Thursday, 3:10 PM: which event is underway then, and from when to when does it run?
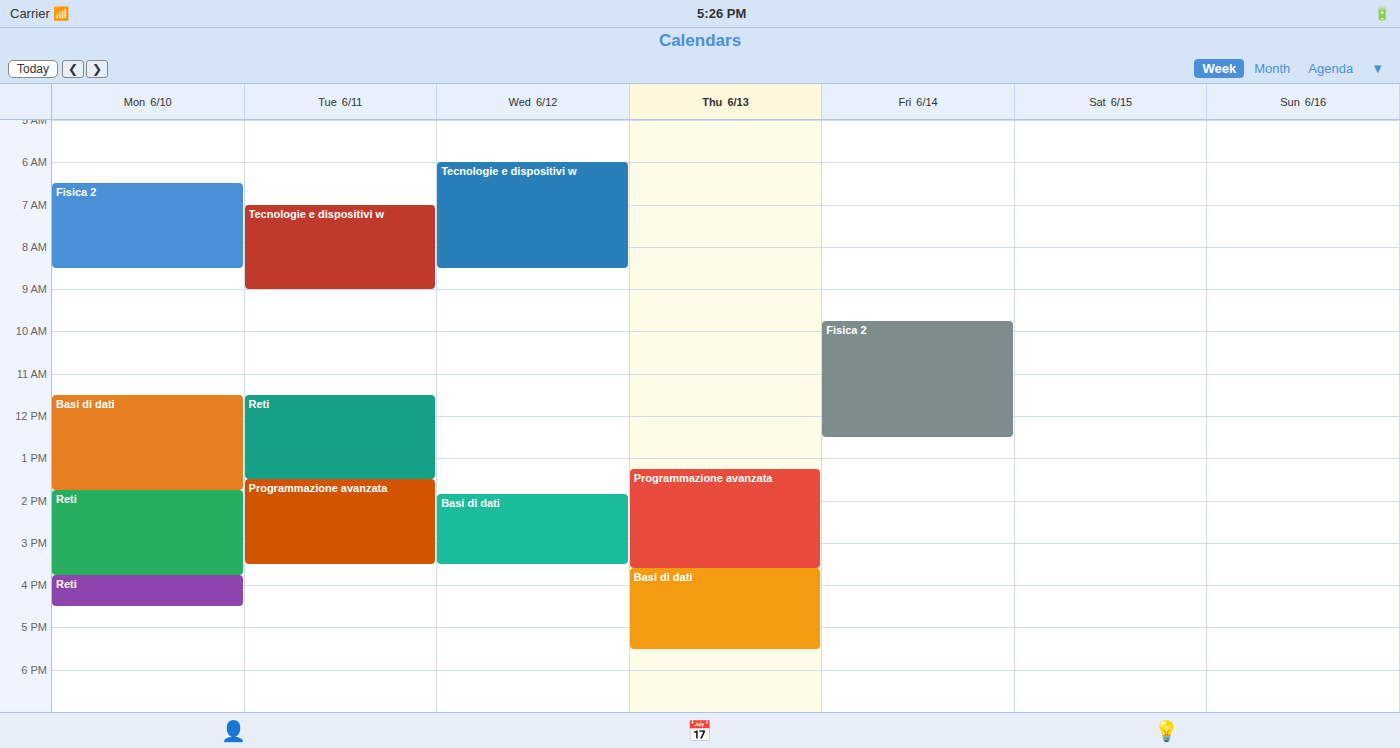
"Programmazione avanzata", 1:15 PM to 3:35 PM